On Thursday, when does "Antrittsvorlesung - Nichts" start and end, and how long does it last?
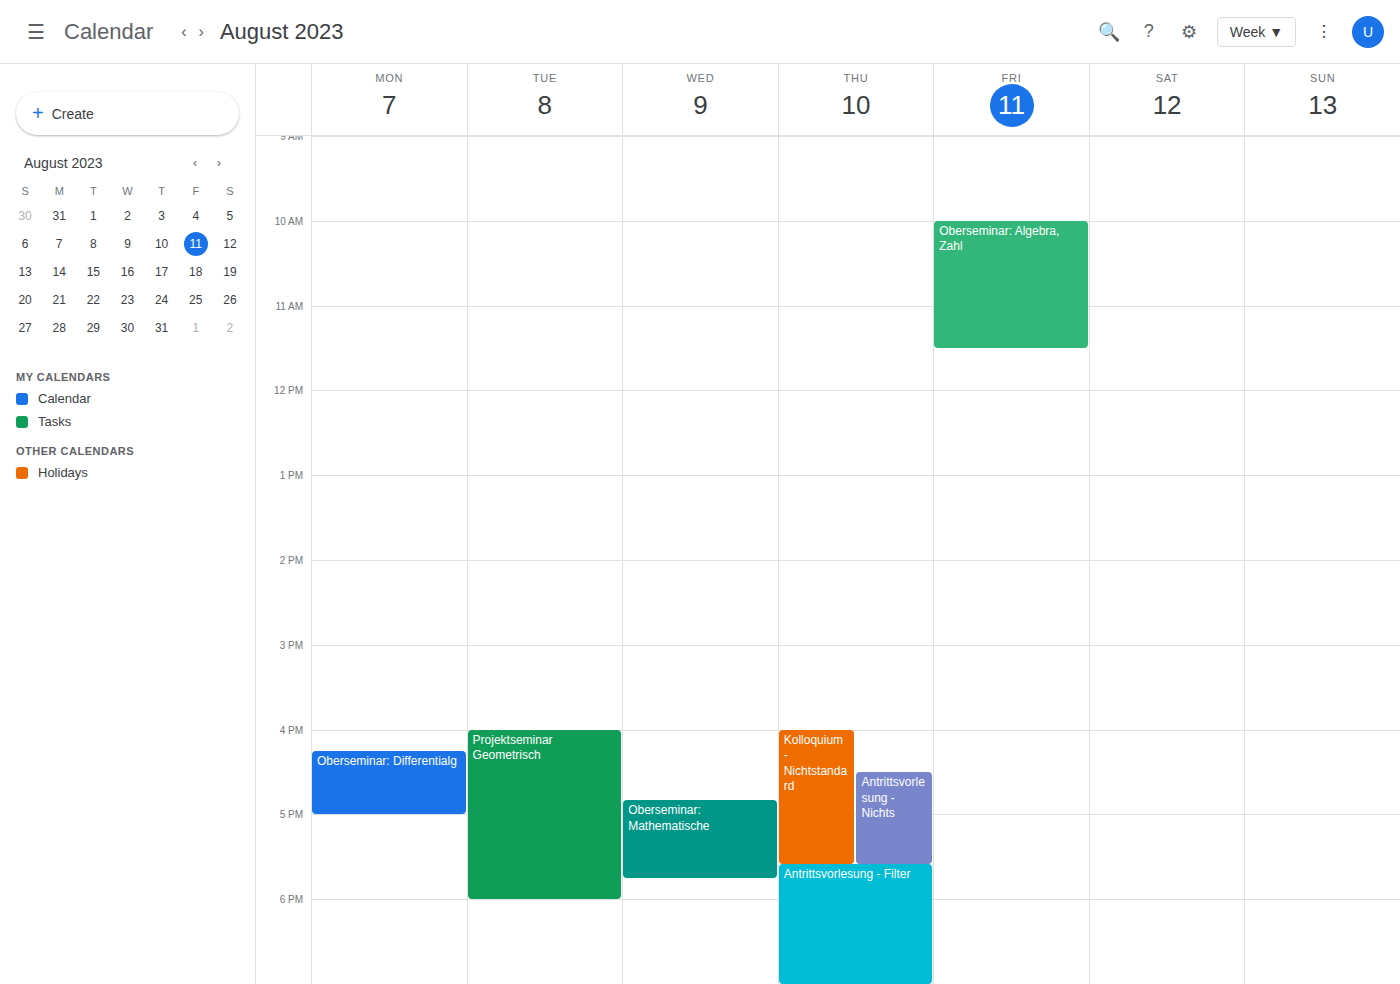
4:30 PM to 5:35 PM, 1 hour 5 minutes